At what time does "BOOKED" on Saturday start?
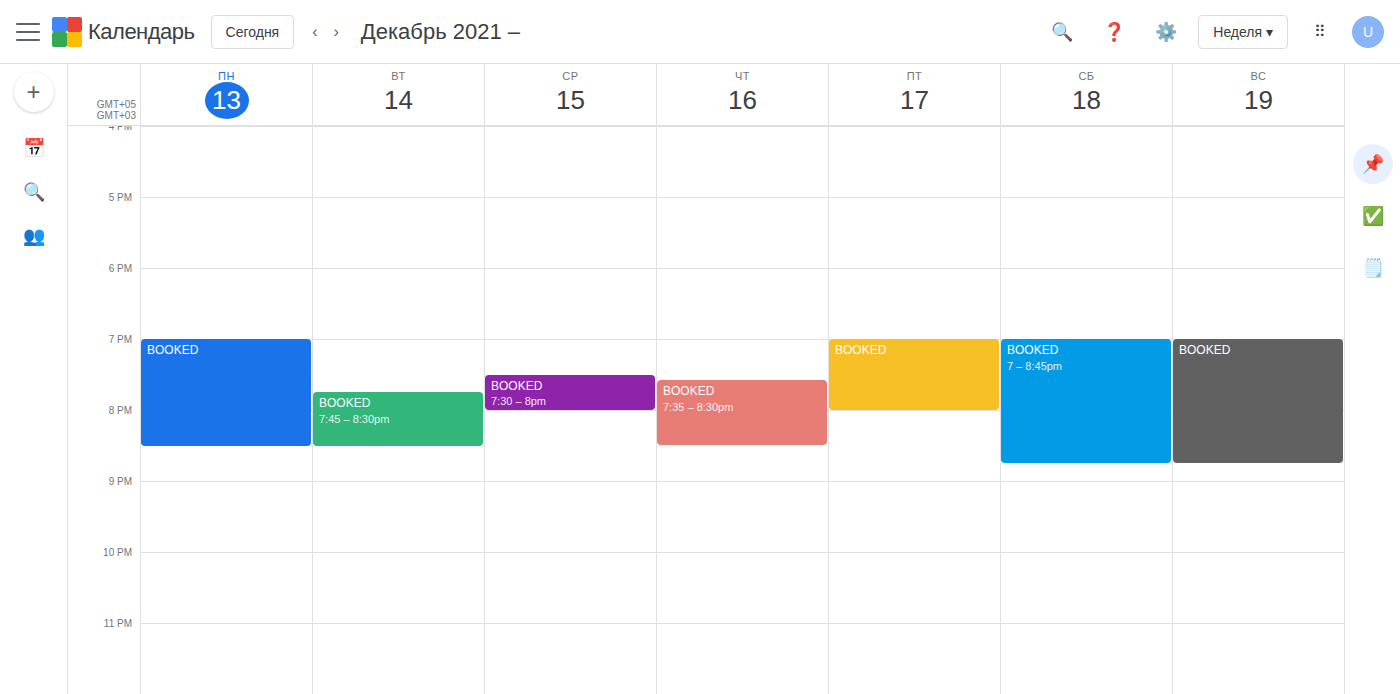
7:00 PM